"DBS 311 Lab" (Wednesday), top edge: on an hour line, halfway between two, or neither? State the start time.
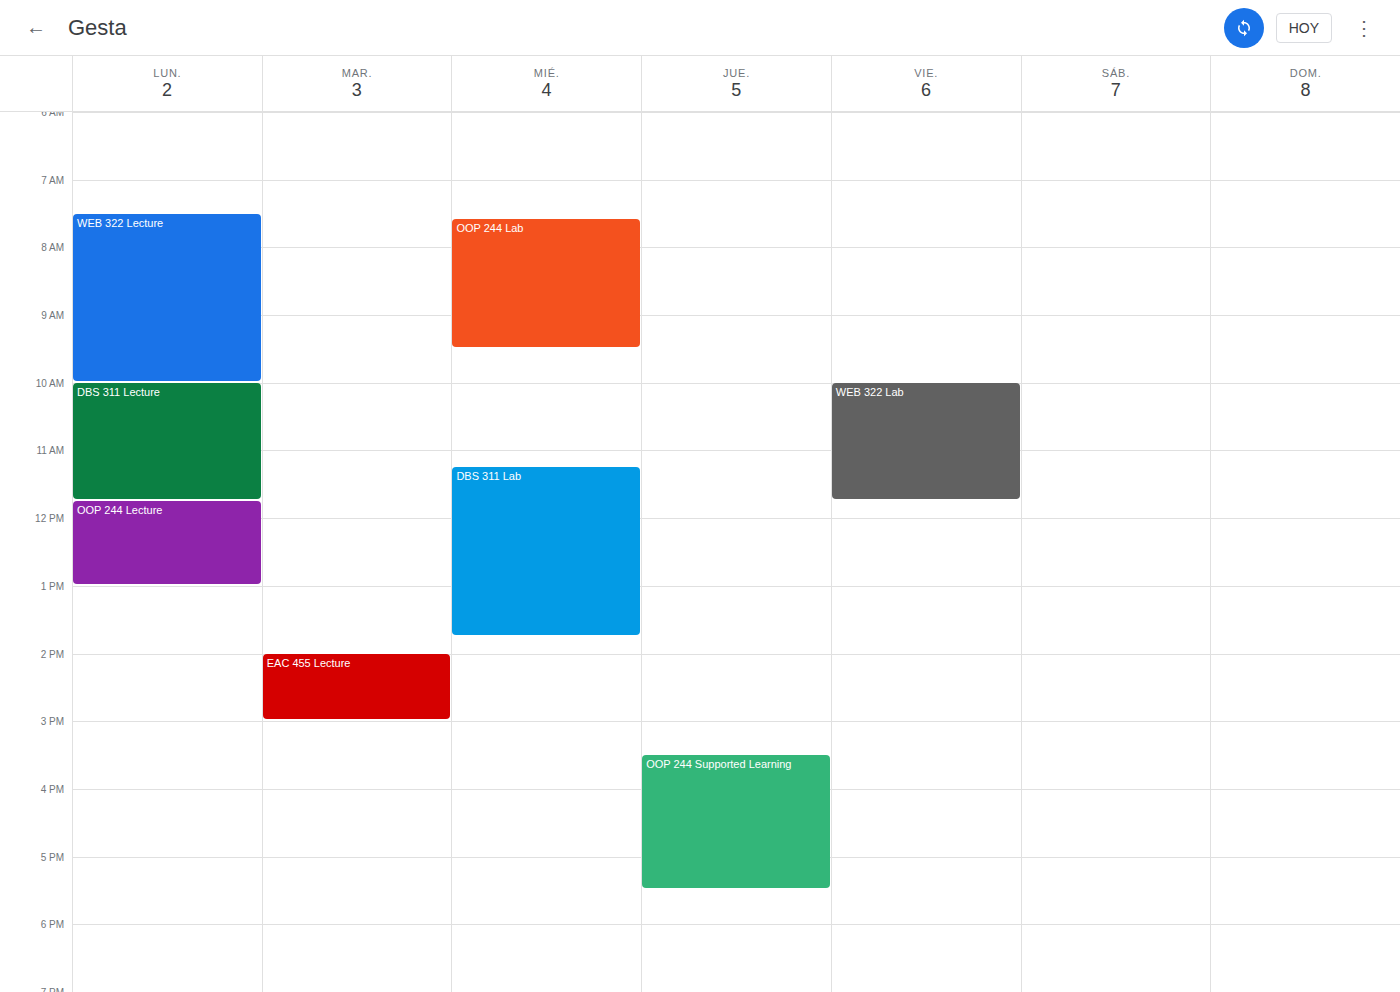
11:15 AM -- neither: a quarter of the way from the 11 AM line to the 12 PM line.